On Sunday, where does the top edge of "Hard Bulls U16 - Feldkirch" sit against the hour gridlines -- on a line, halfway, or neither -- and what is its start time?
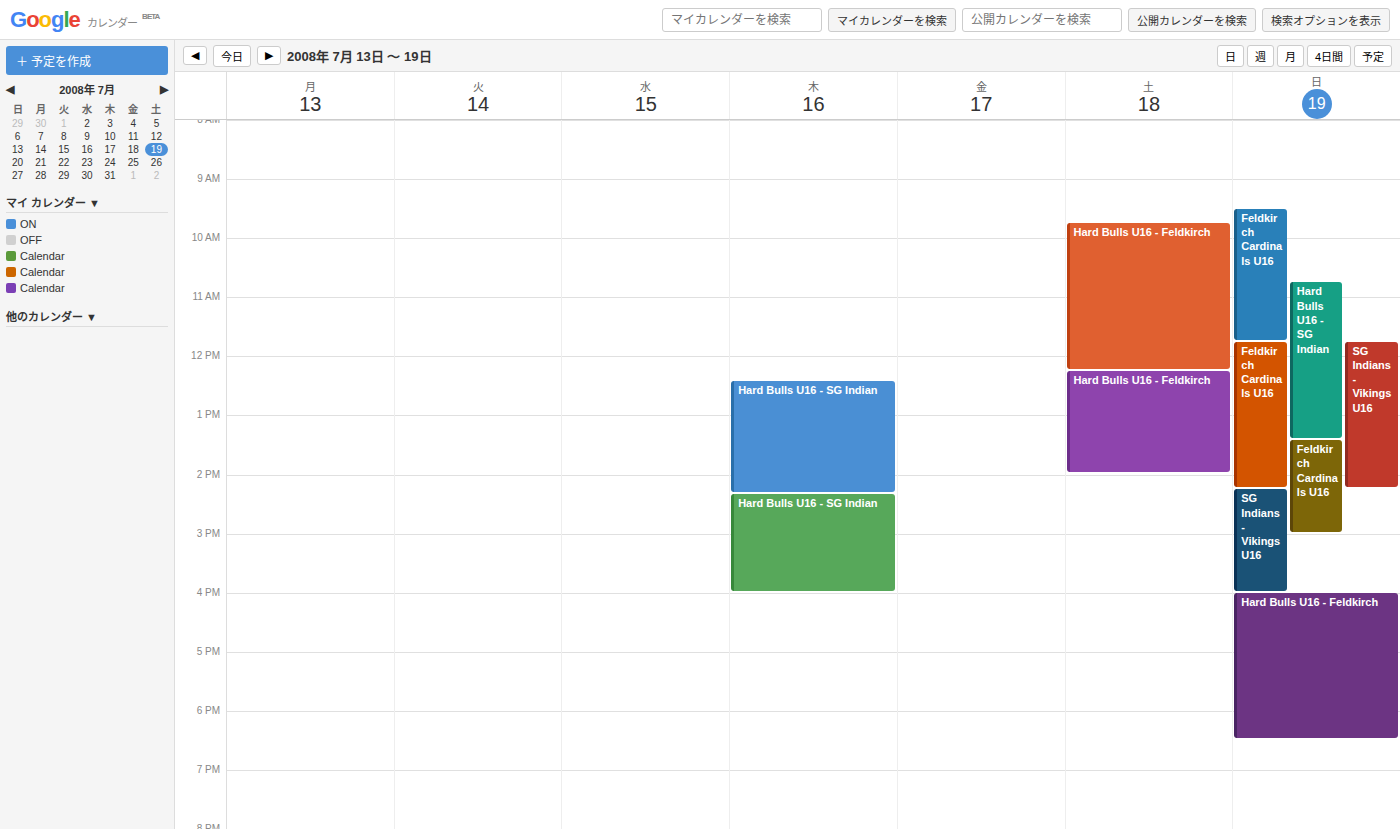
4:00 PM -- exactly on the 4 PM line.